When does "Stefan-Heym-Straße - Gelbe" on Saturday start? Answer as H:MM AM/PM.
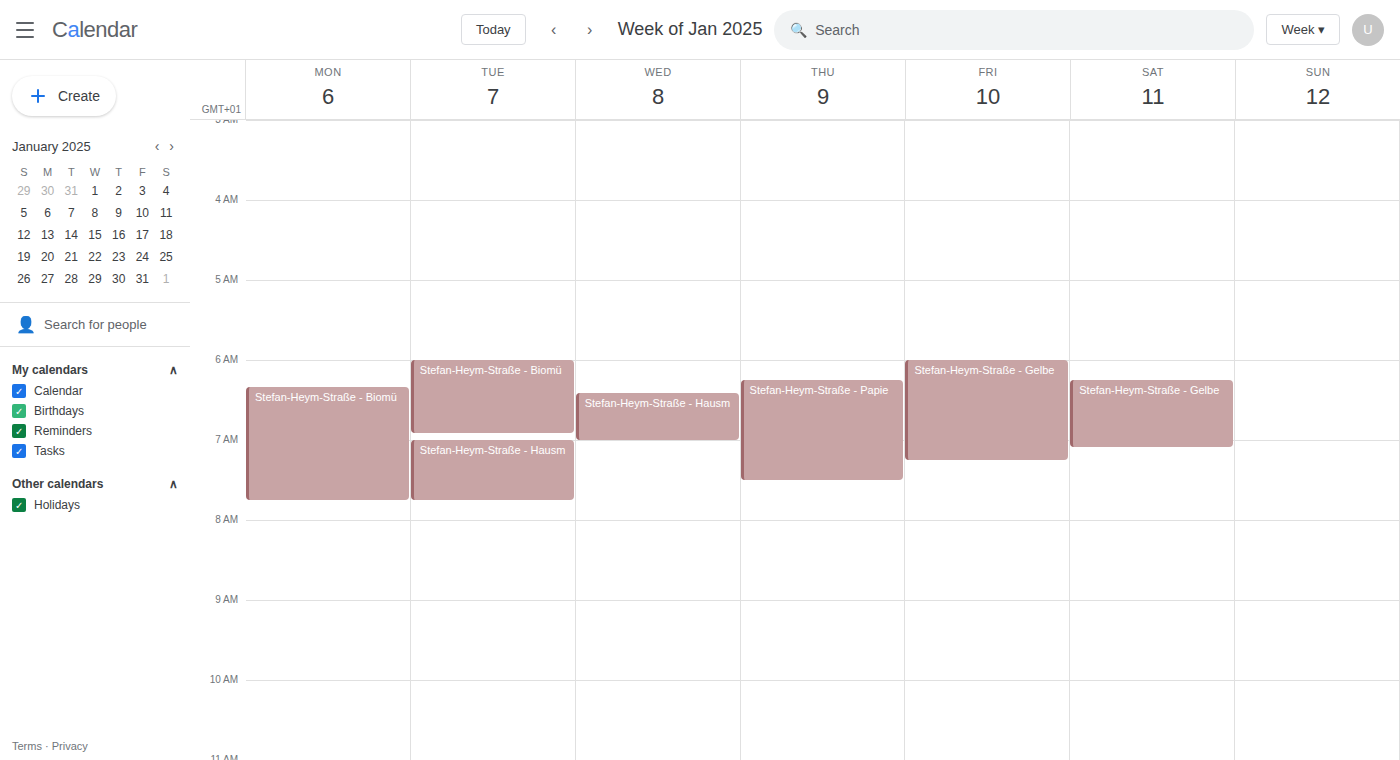
6:15 AM